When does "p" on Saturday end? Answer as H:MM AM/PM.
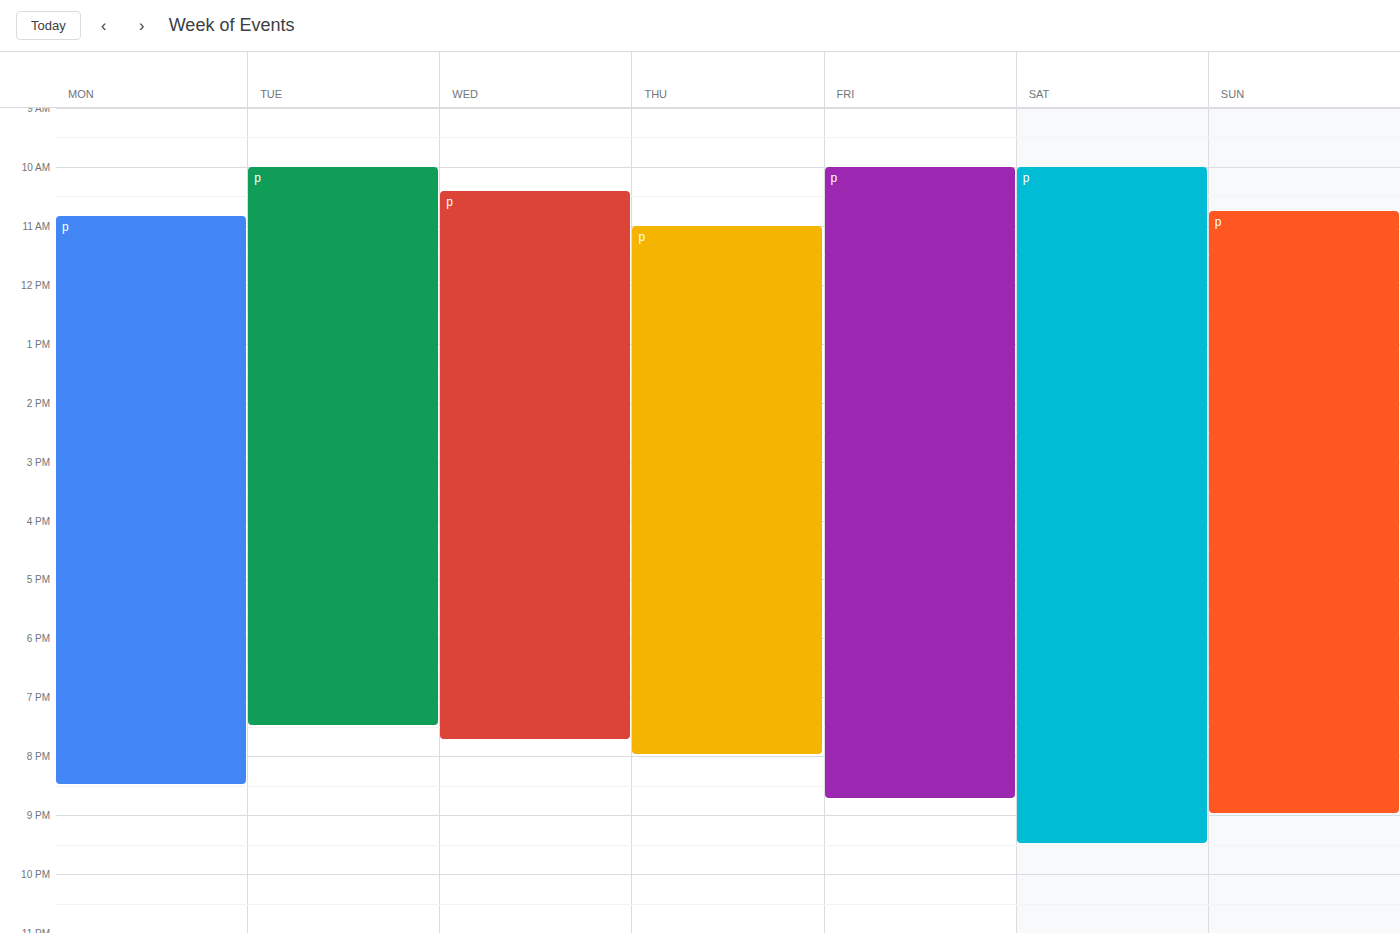
9:30 PM